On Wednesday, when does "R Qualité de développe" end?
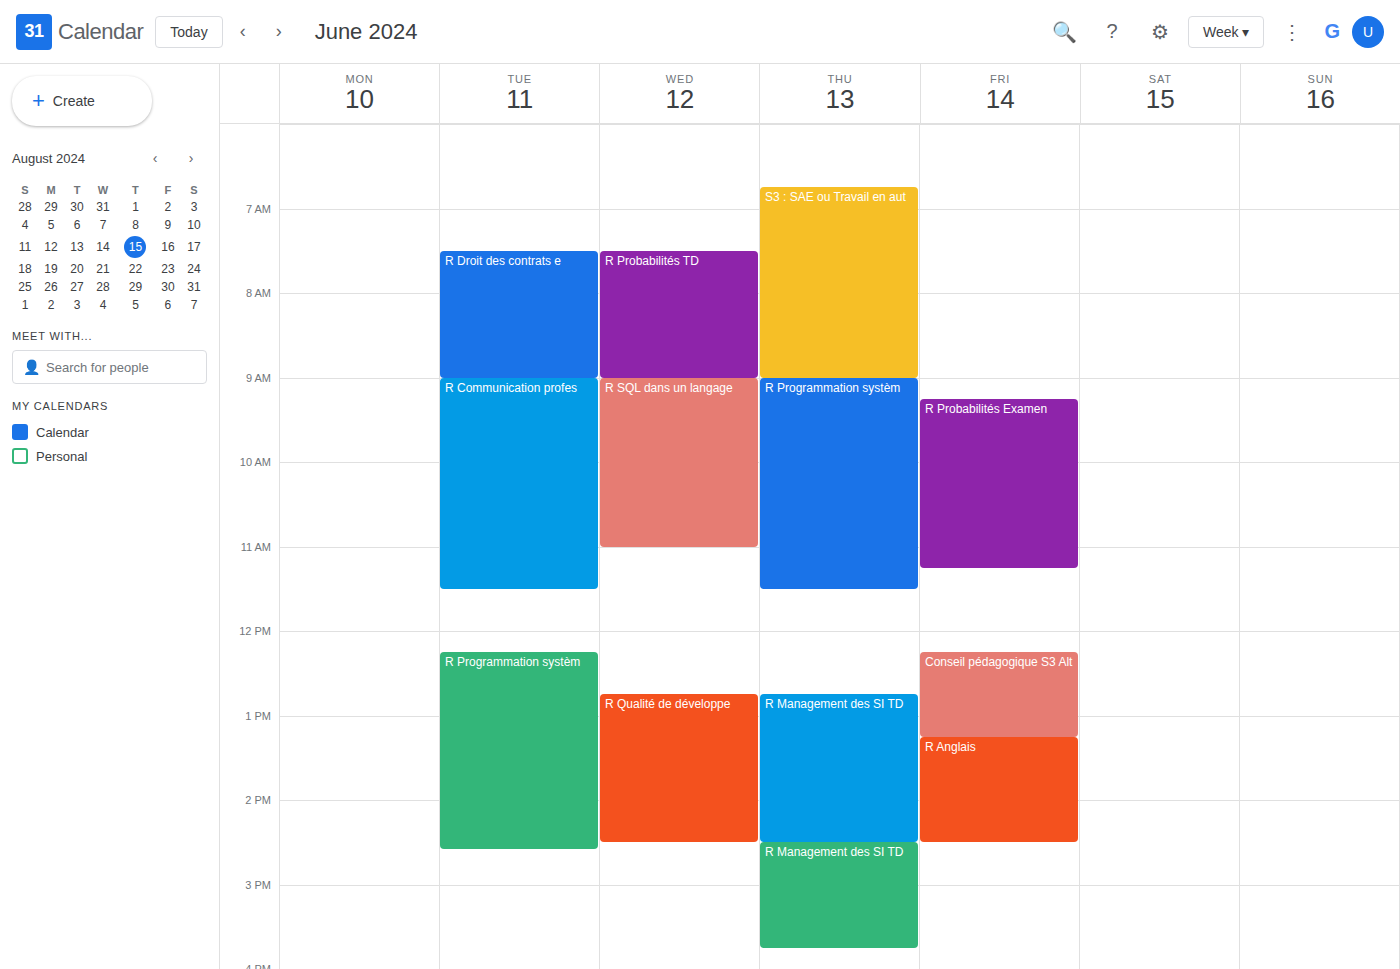
2:30 PM